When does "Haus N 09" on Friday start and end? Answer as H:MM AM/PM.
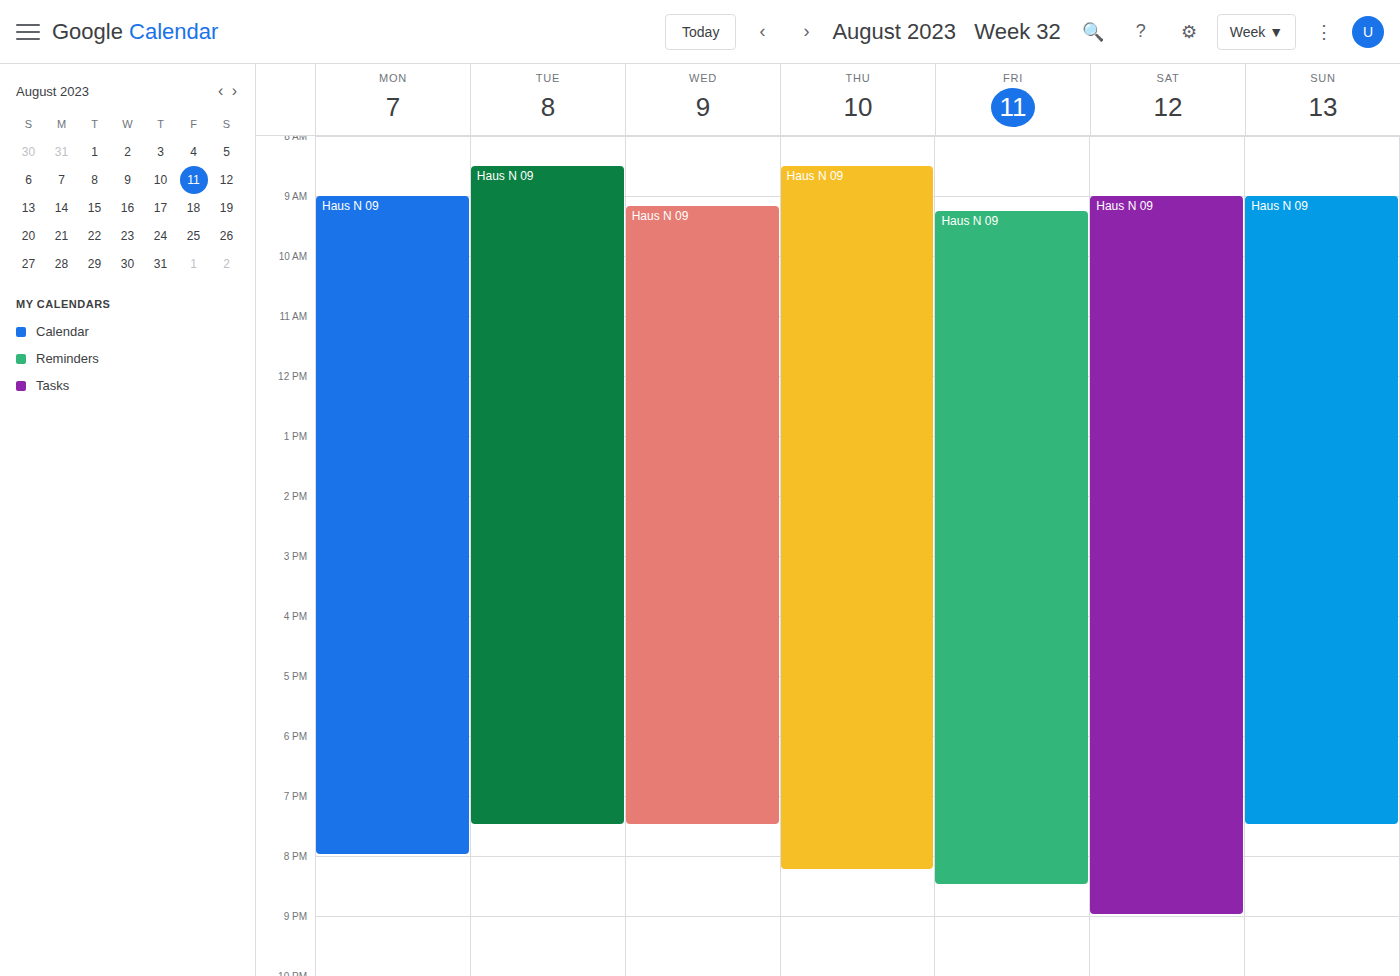
9:15 AM to 8:30 PM